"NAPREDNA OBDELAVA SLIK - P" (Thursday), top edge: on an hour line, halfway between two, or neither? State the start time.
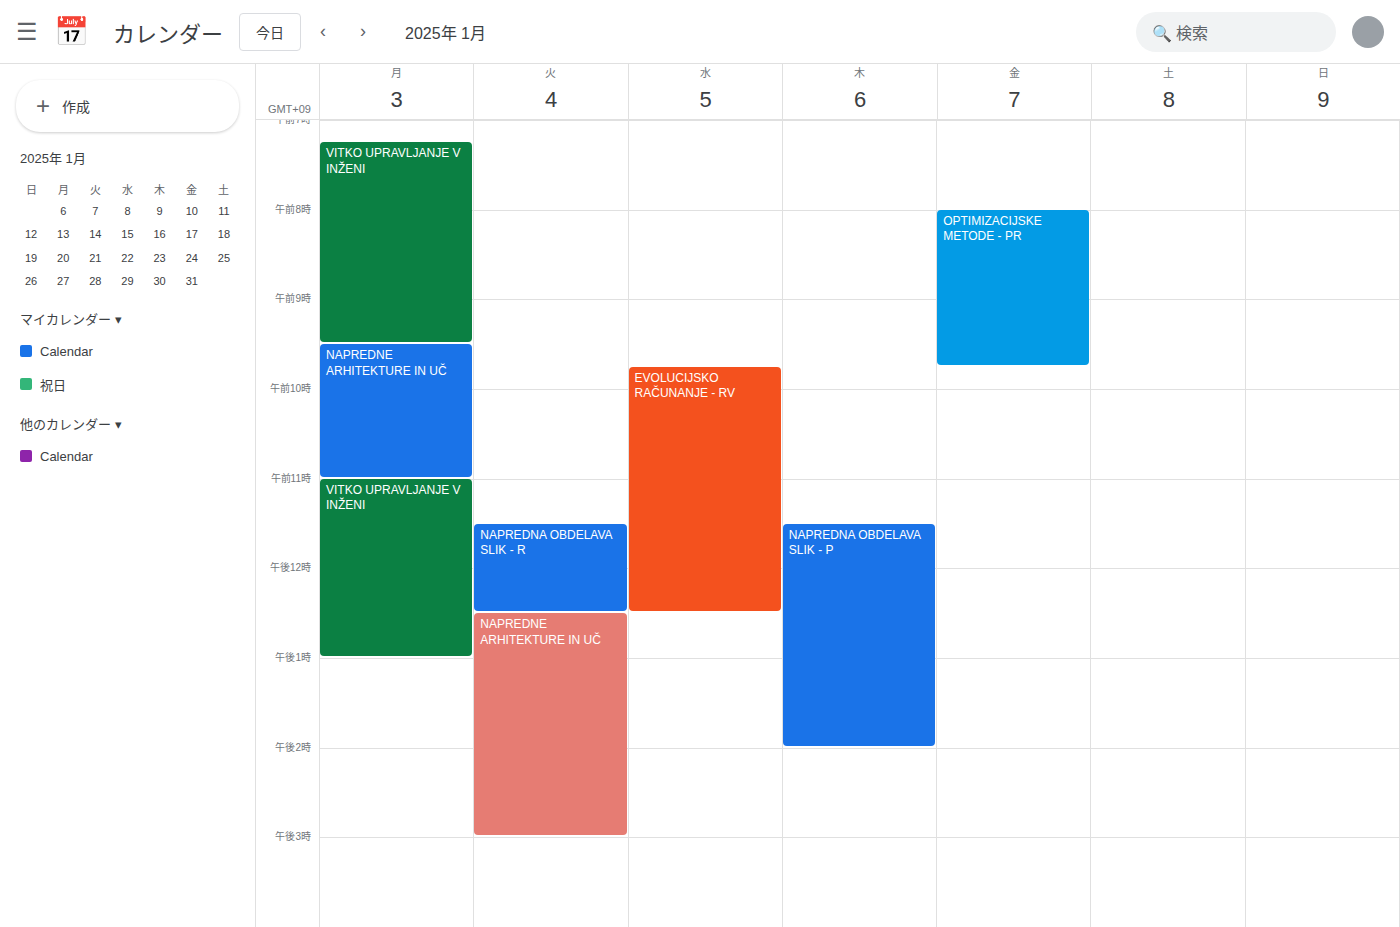
11:30 AM -- halfway between the 11 AM and 12 PM lines.